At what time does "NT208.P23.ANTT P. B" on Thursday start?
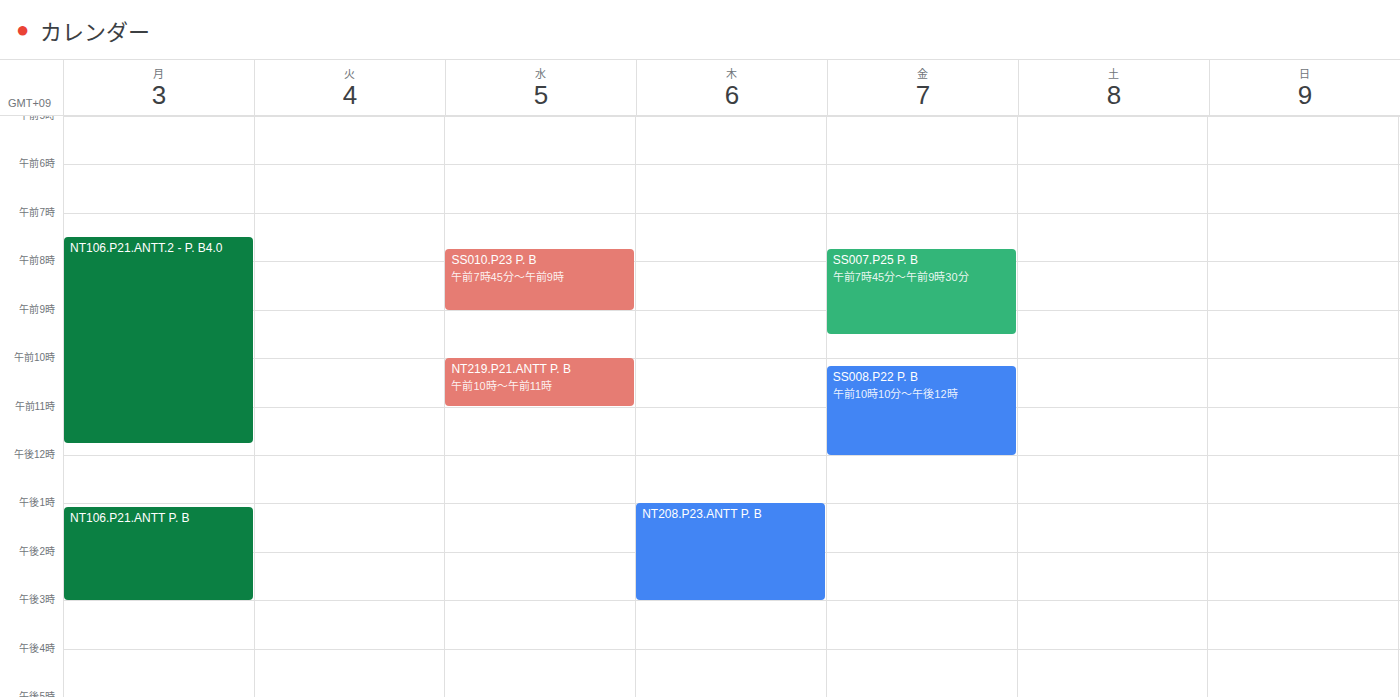
1:00 PM